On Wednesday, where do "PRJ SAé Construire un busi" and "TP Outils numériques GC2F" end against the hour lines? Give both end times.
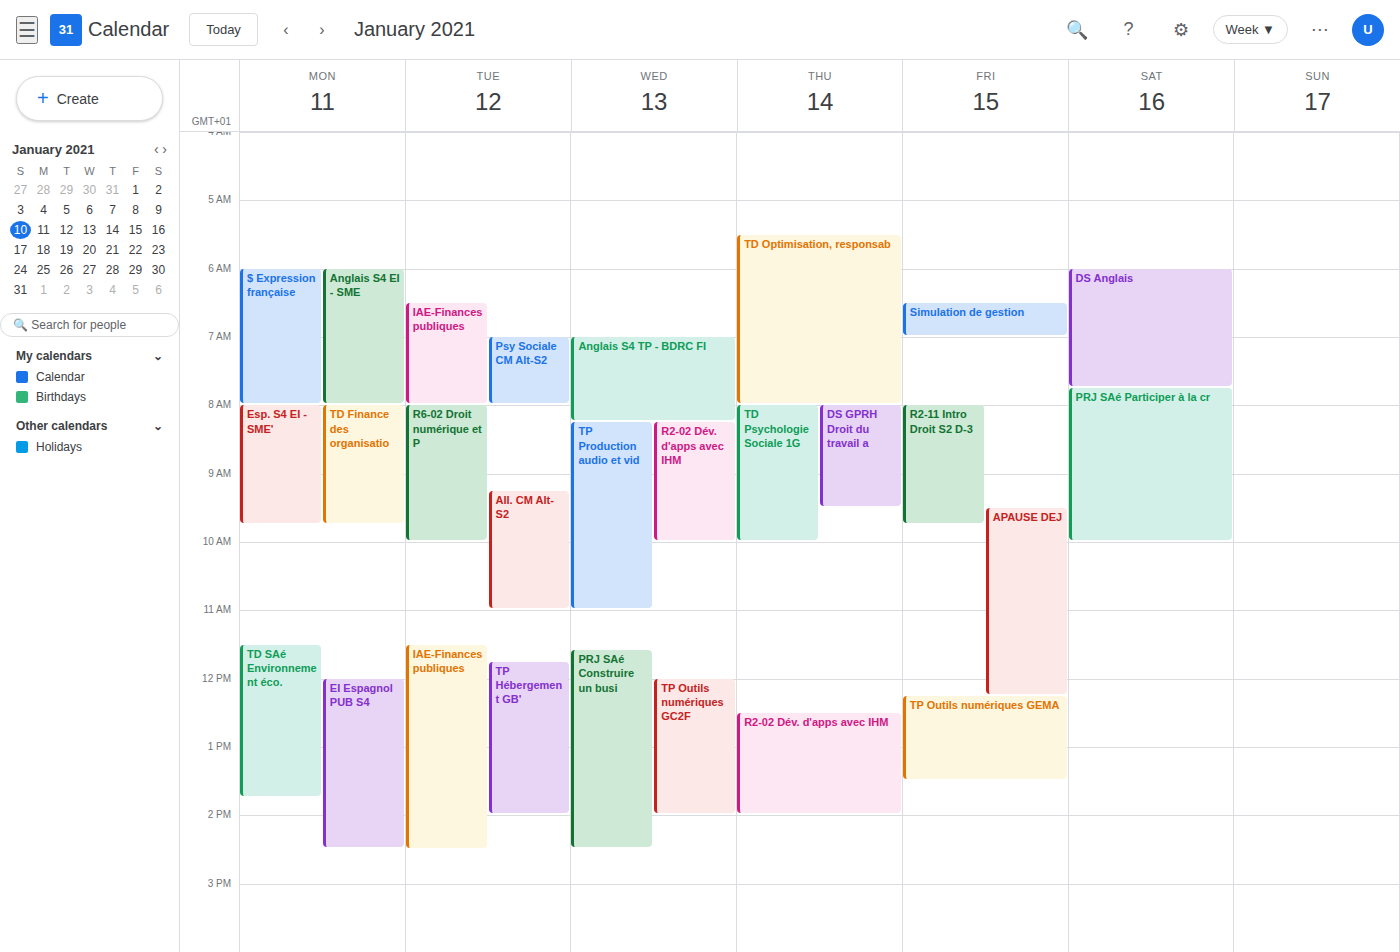
"PRJ SAé Construire un busi": 2:30 PM, halfway between the 2 PM and 3 PM lines. "TP Outils numériques GC2F": 2:00 PM, exactly on the 2 PM line.